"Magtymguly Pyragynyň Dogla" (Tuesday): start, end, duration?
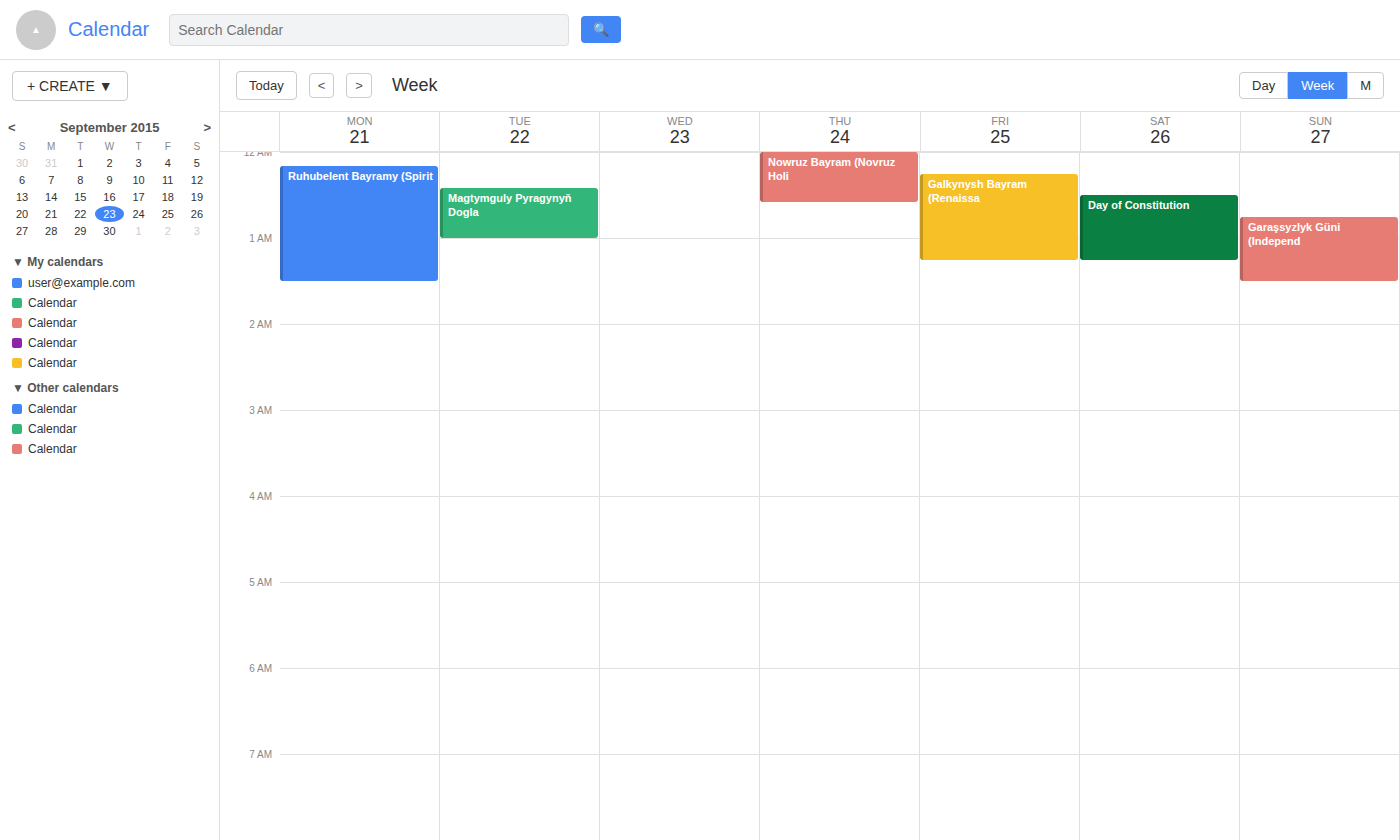
12:25 AM to 1:00 AM, 35 minutes